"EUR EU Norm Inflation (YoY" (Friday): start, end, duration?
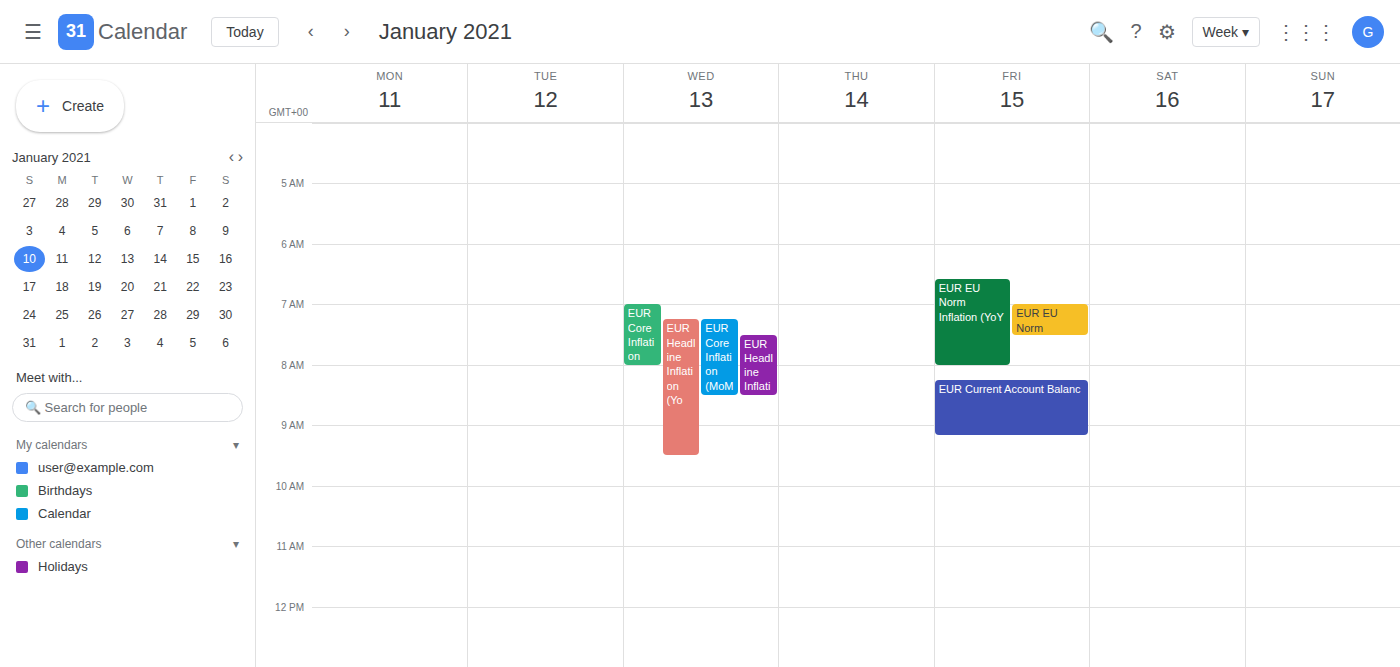
06:35 to 08:00, 1 hour 25 minutes